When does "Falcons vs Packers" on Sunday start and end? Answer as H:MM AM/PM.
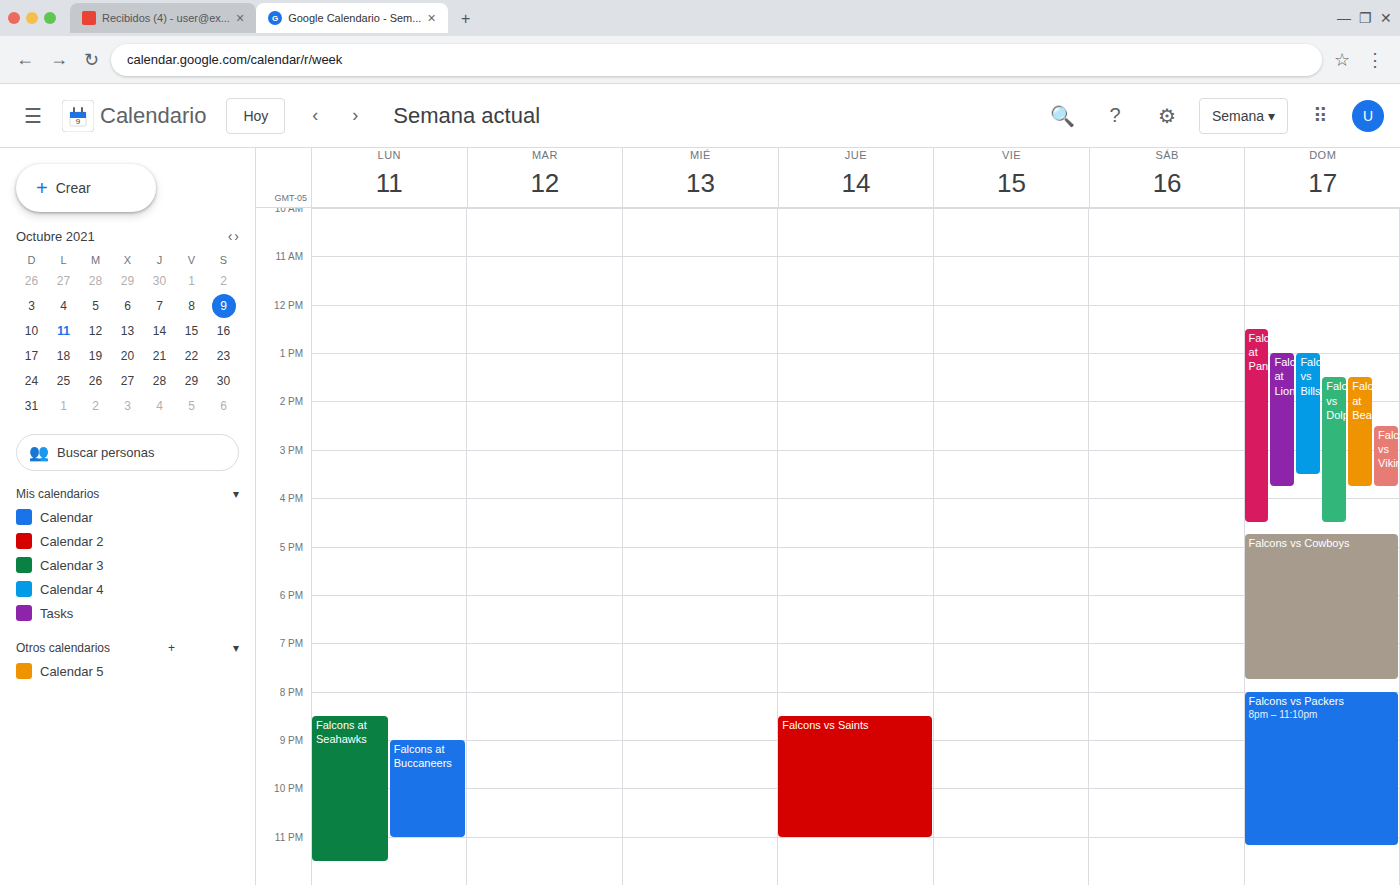
8:00 PM to 11:10 PM